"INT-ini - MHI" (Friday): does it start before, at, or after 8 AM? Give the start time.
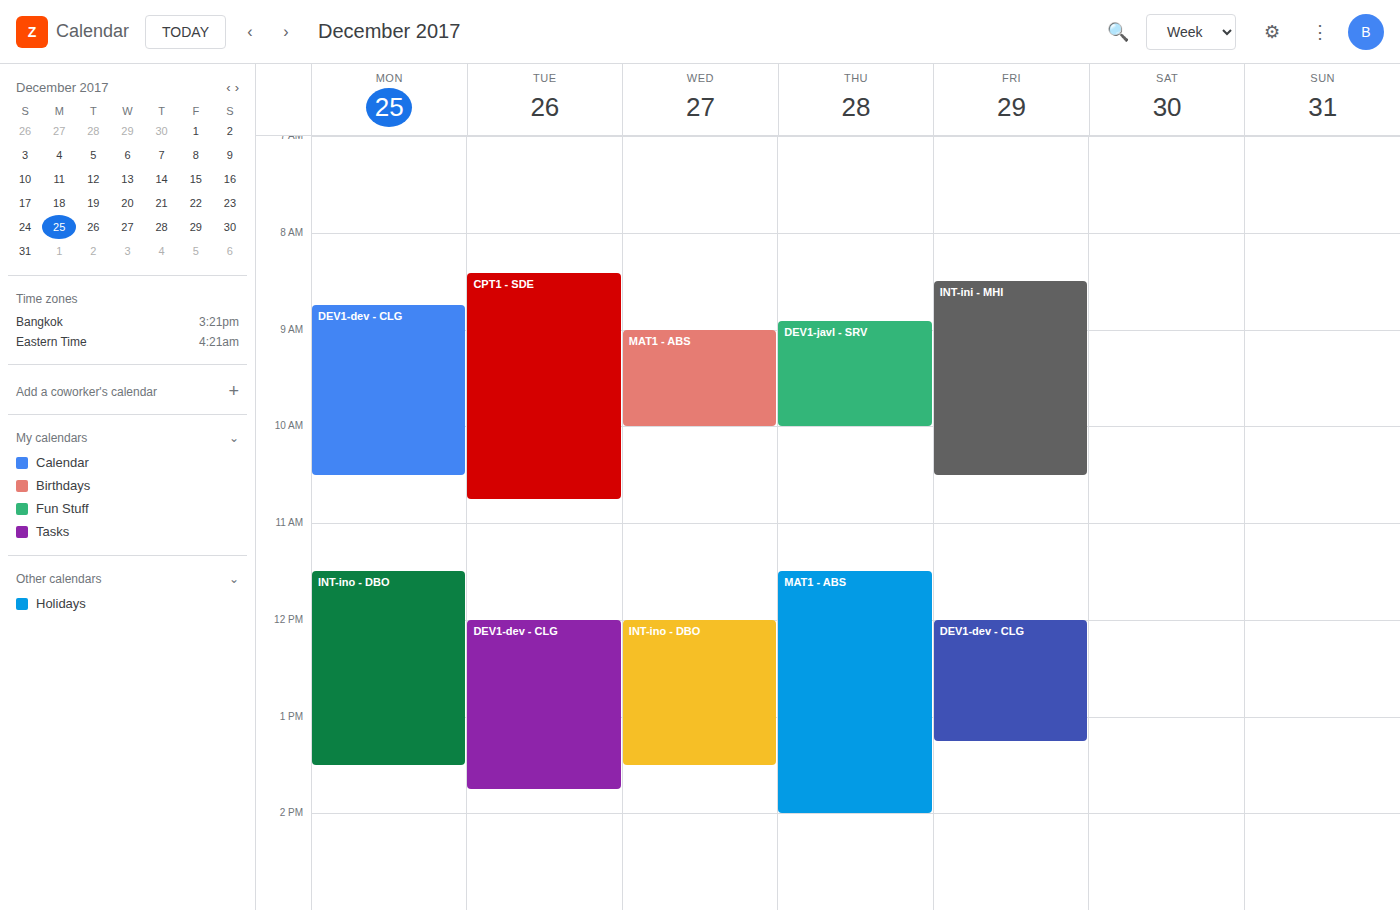
8:30 AM -- after 8 AM, 30 minutes below the 8 AM line.